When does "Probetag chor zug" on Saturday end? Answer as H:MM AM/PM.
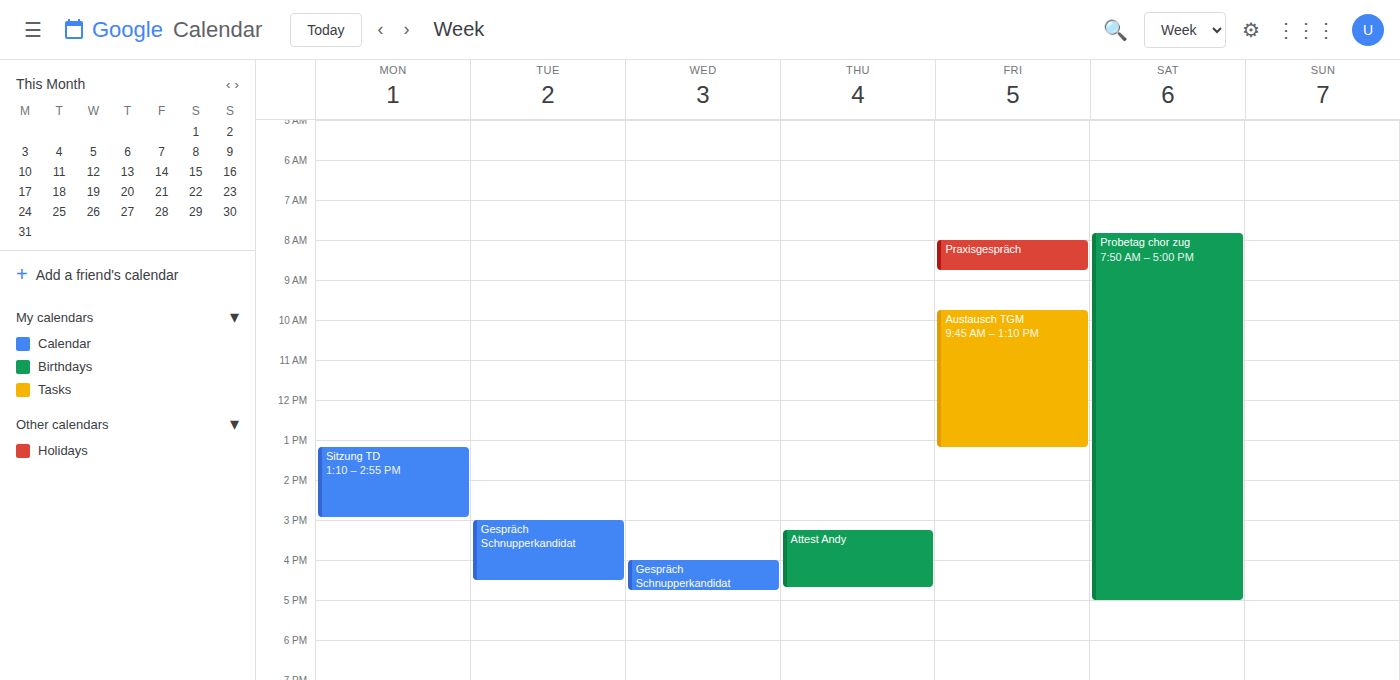
5:00 PM